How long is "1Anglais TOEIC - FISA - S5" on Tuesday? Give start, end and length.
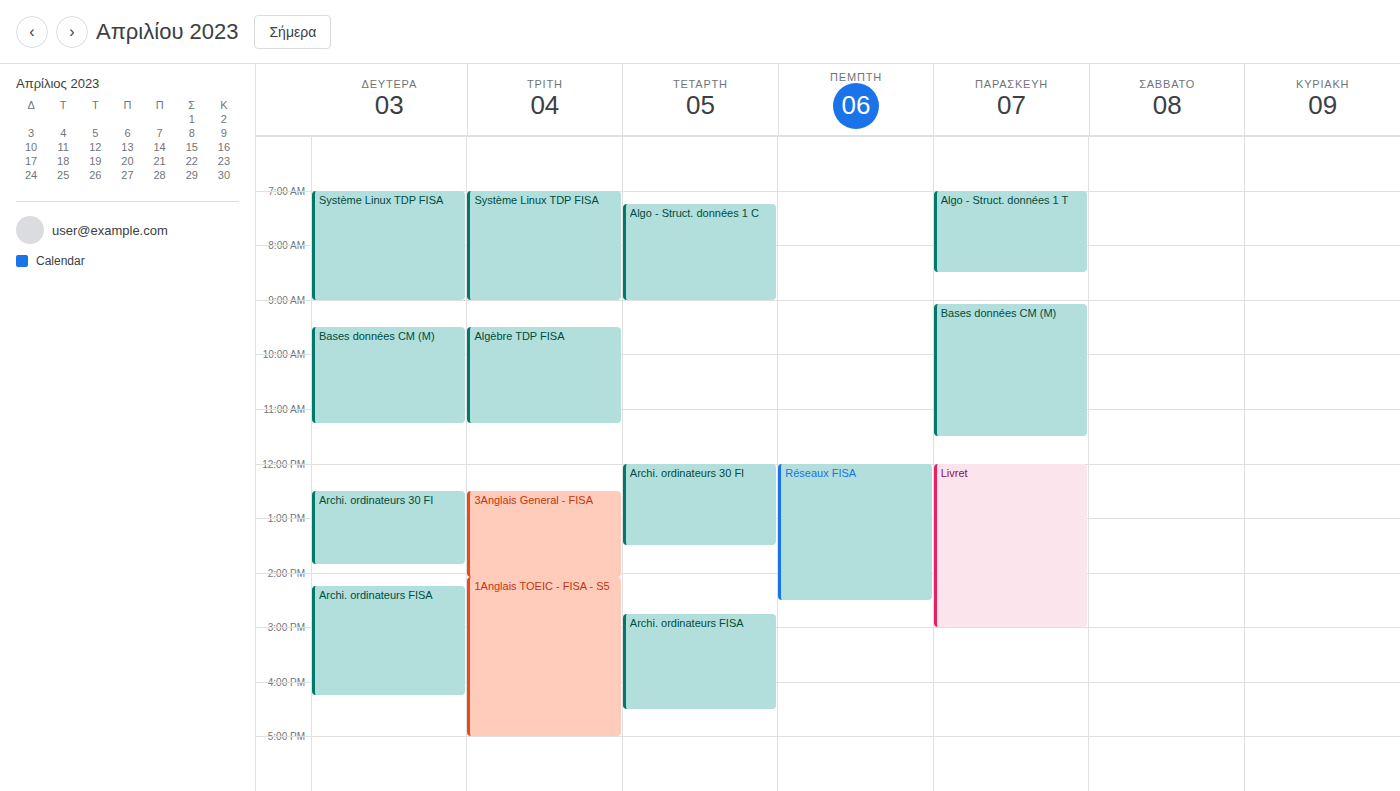
2:05 PM to 5:00 PM, 2 hours 55 minutes